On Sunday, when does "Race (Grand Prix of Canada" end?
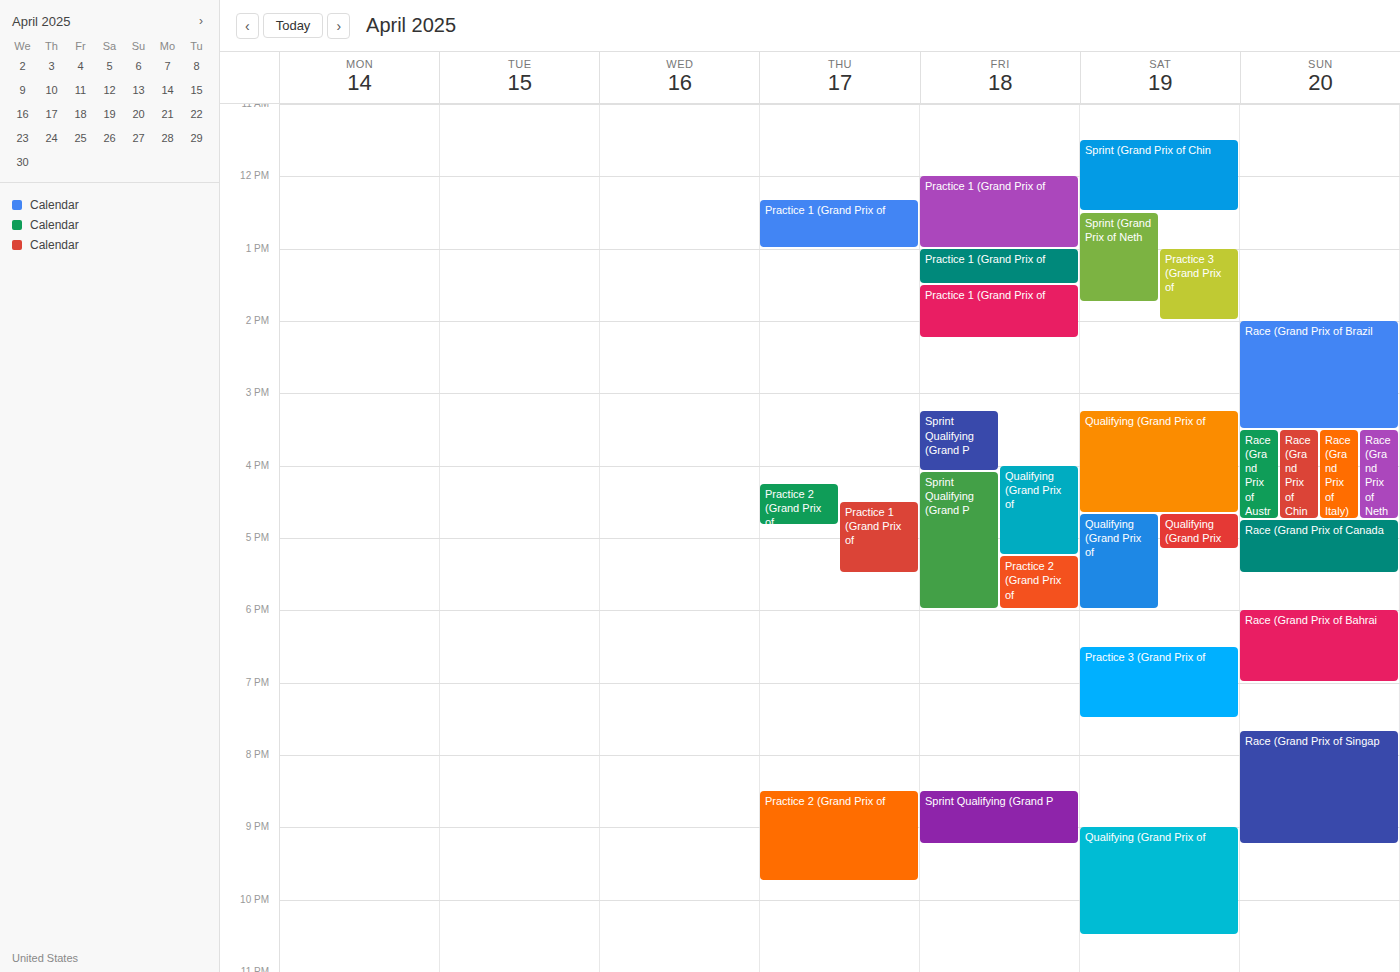
5:30 PM